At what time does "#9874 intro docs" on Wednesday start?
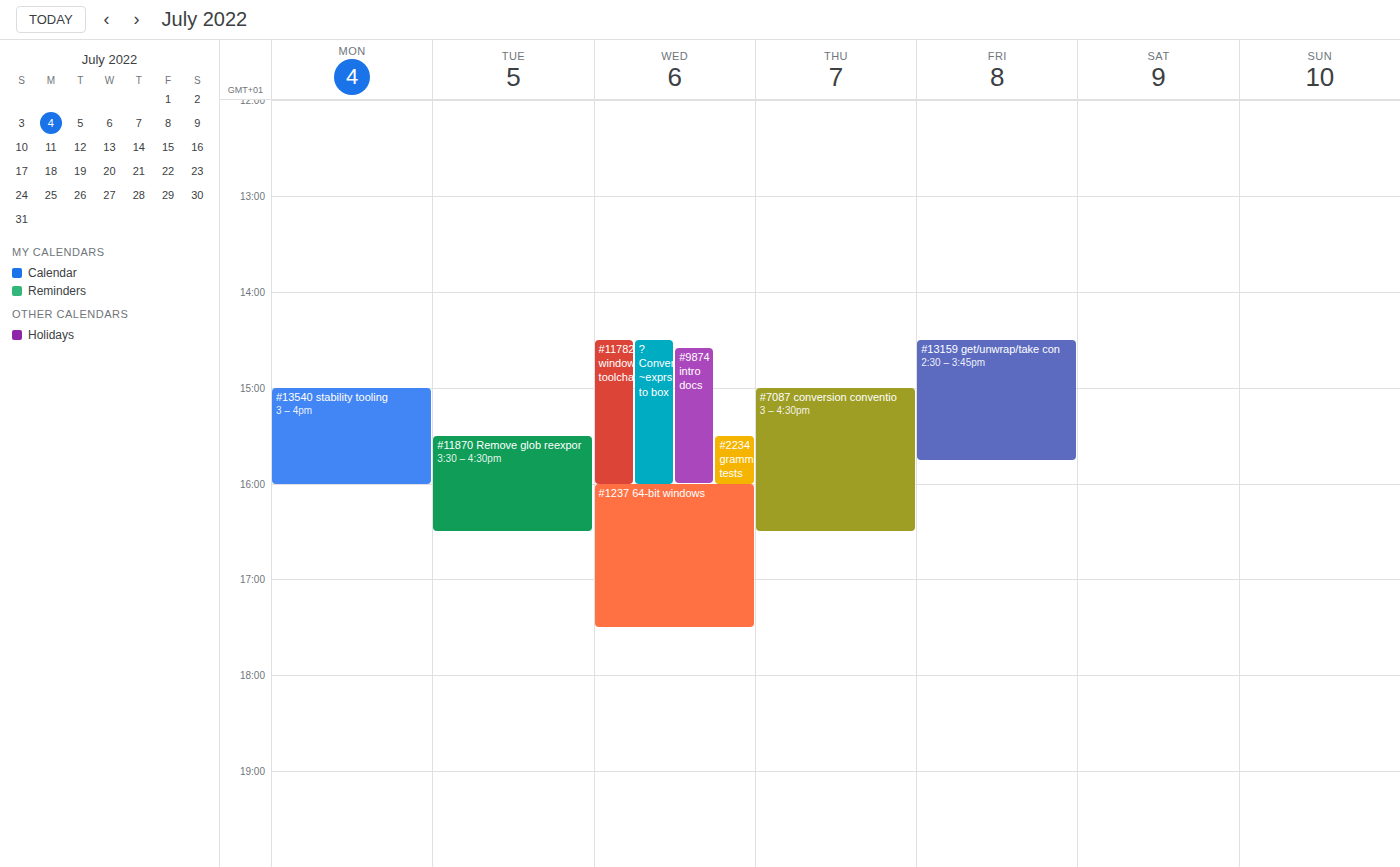
14:35